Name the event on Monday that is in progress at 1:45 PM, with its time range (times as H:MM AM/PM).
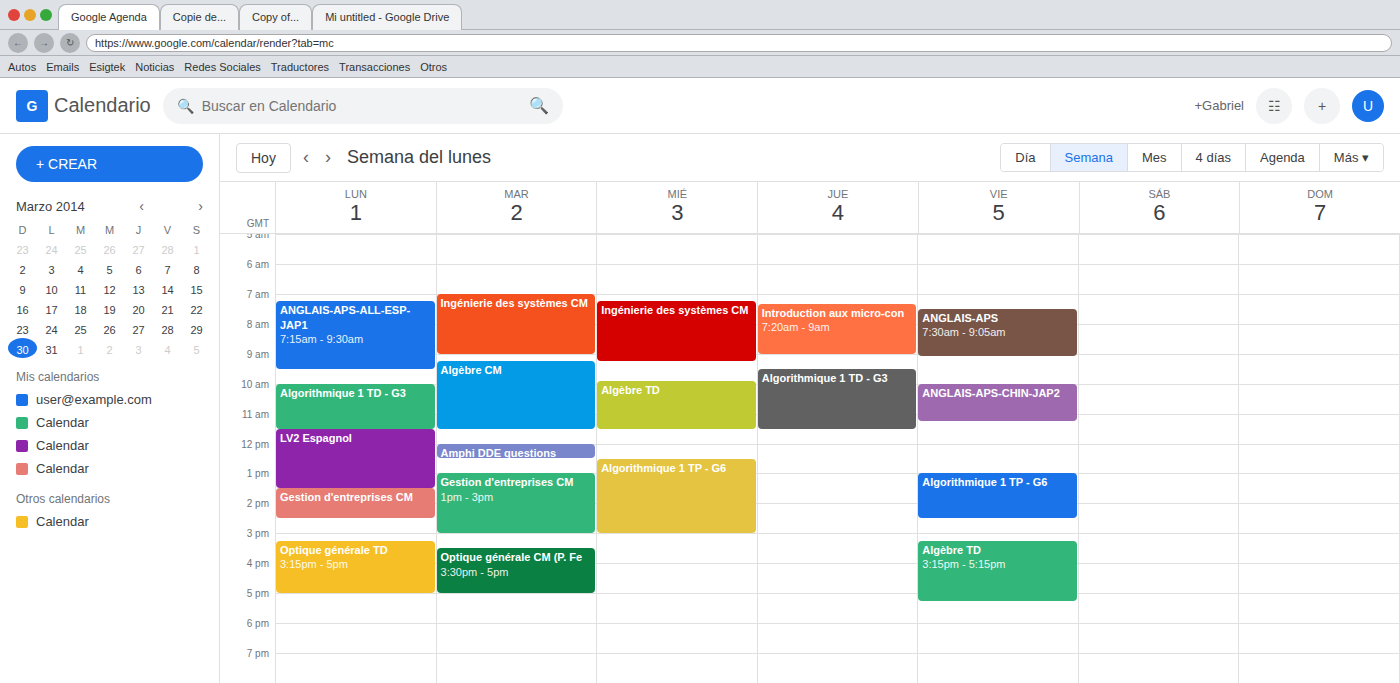
"Gestion d'entreprises CM", 1:30 PM to 2:30 PM